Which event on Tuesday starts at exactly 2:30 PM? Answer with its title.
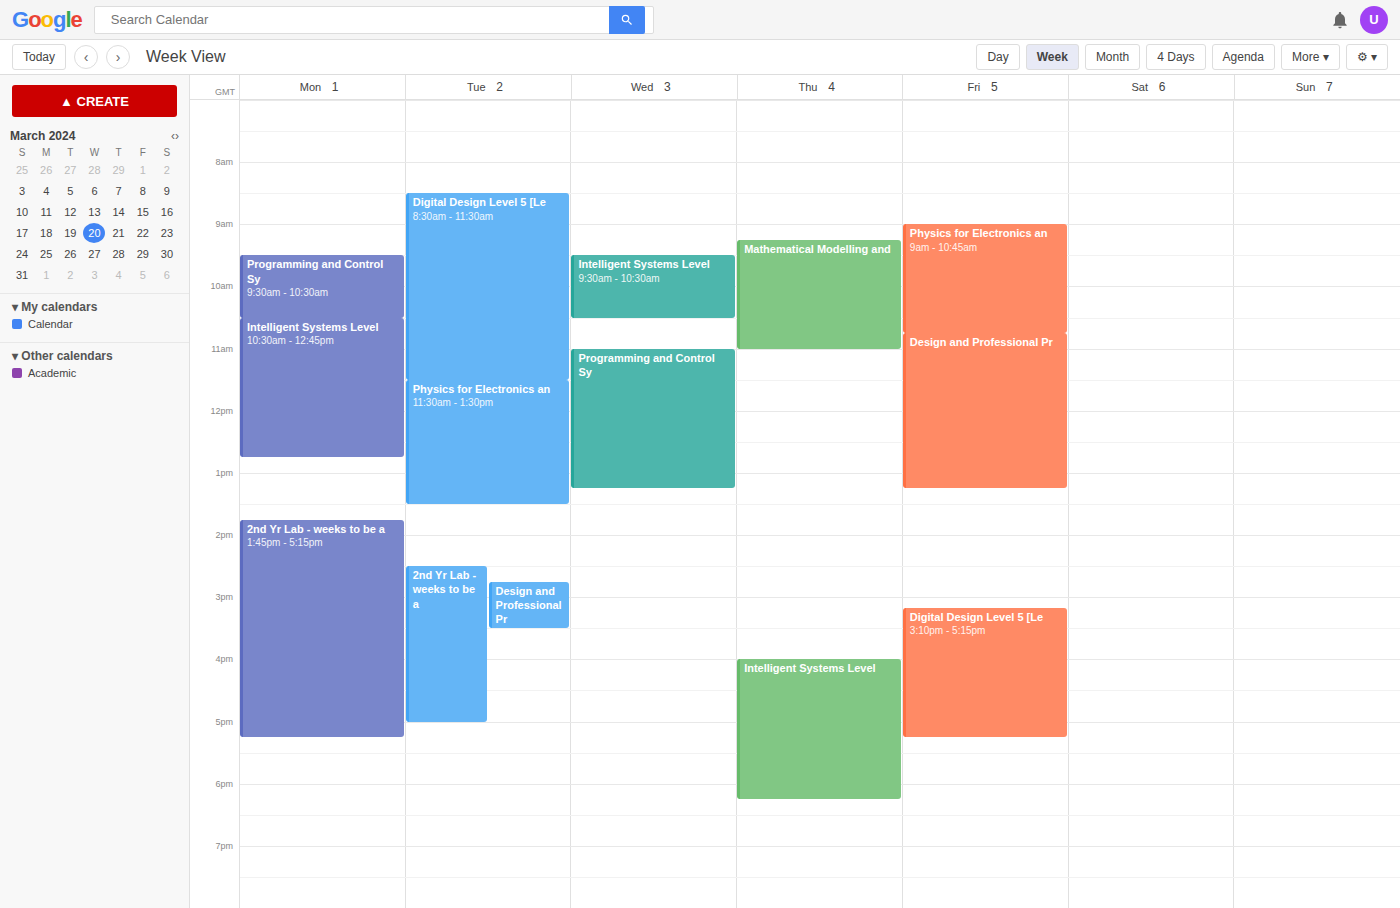
"2nd Yr Lab - weeks to be a"